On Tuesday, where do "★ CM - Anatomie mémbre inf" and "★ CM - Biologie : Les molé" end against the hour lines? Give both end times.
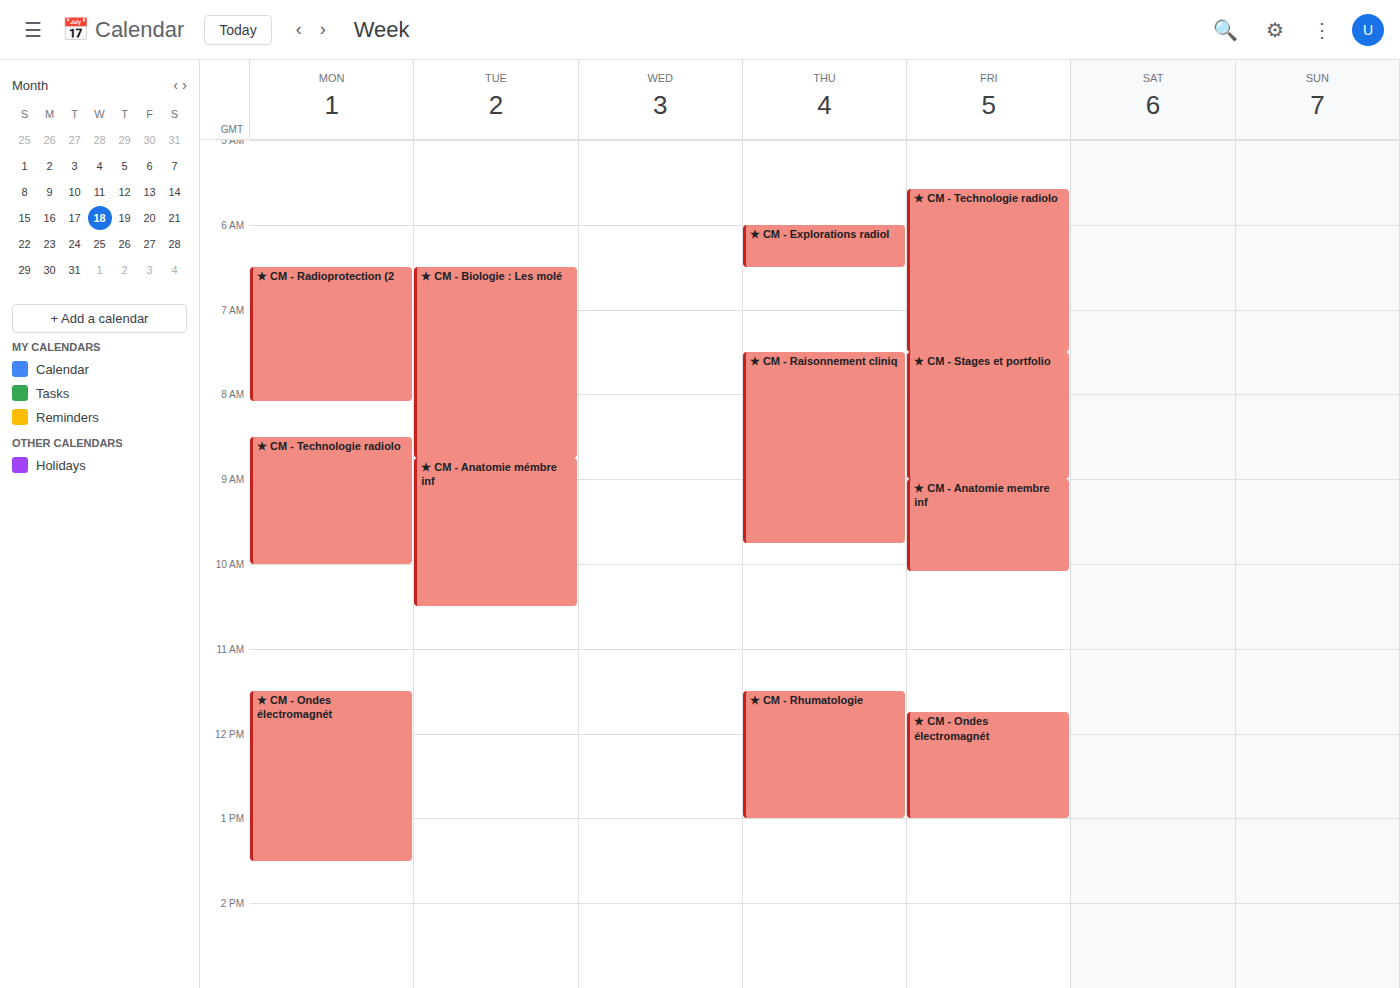
"★ CM - Anatomie mémbre inf": 10:30 AM, halfway between the 10 AM and 11 AM lines. "★ CM - Biologie : Les molé": 8:45 AM, neither: three quarters of the way from the 8 AM line to the 9 AM line.